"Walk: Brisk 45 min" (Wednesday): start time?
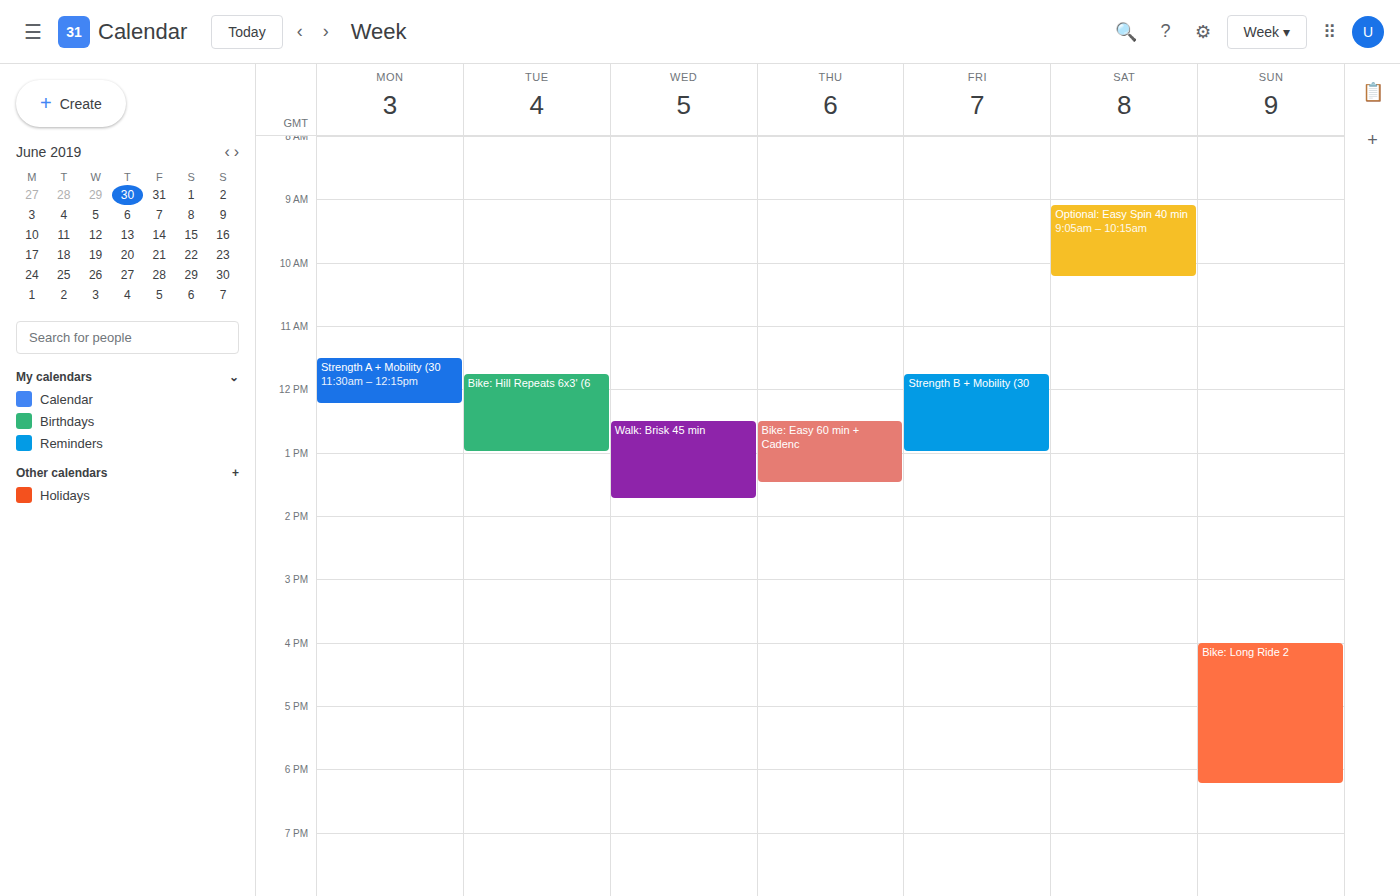
12:30 PM